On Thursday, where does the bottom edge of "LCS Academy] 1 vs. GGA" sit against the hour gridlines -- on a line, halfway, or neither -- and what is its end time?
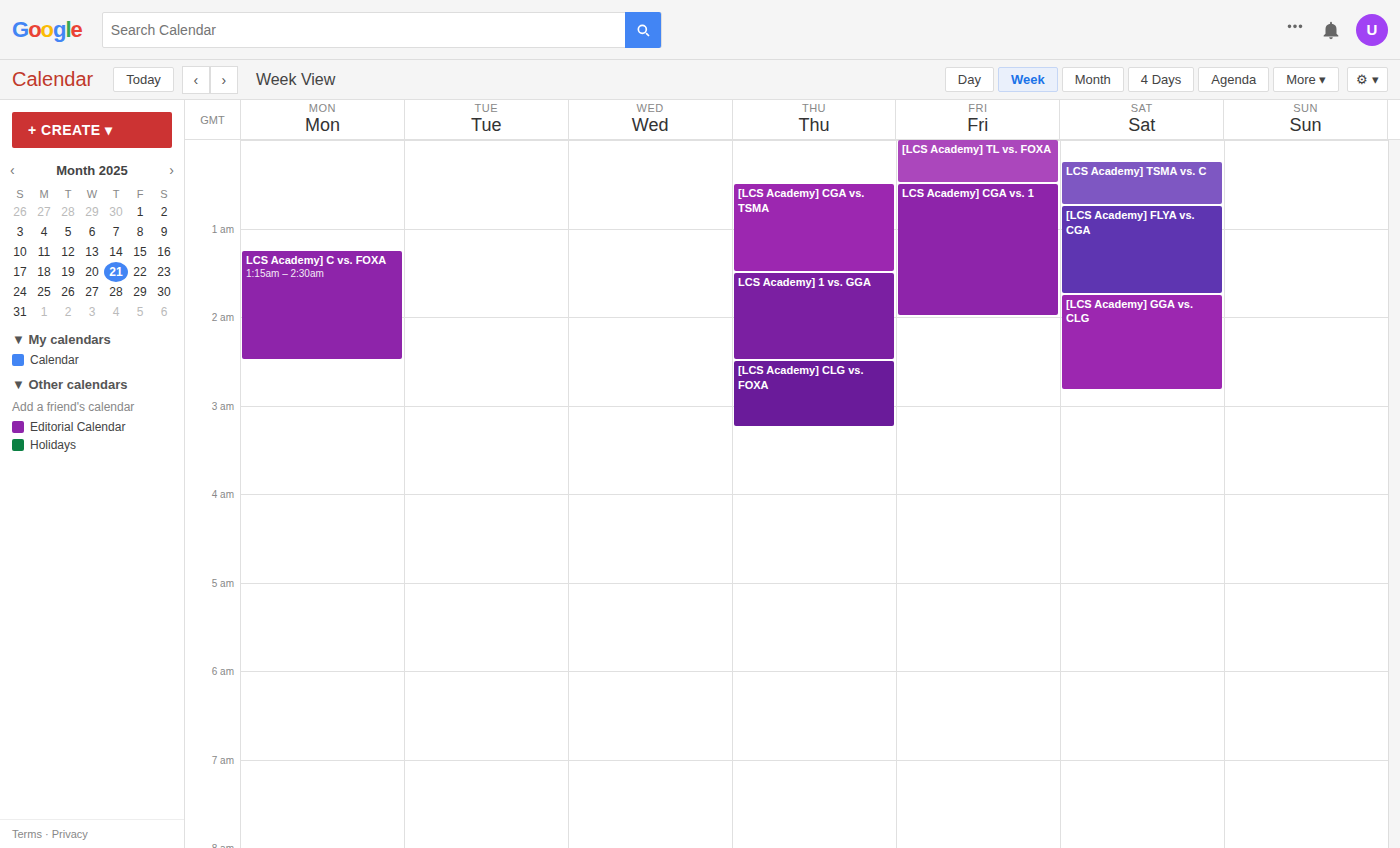
2:30 AM -- halfway between the 2 AM and 3 AM lines.